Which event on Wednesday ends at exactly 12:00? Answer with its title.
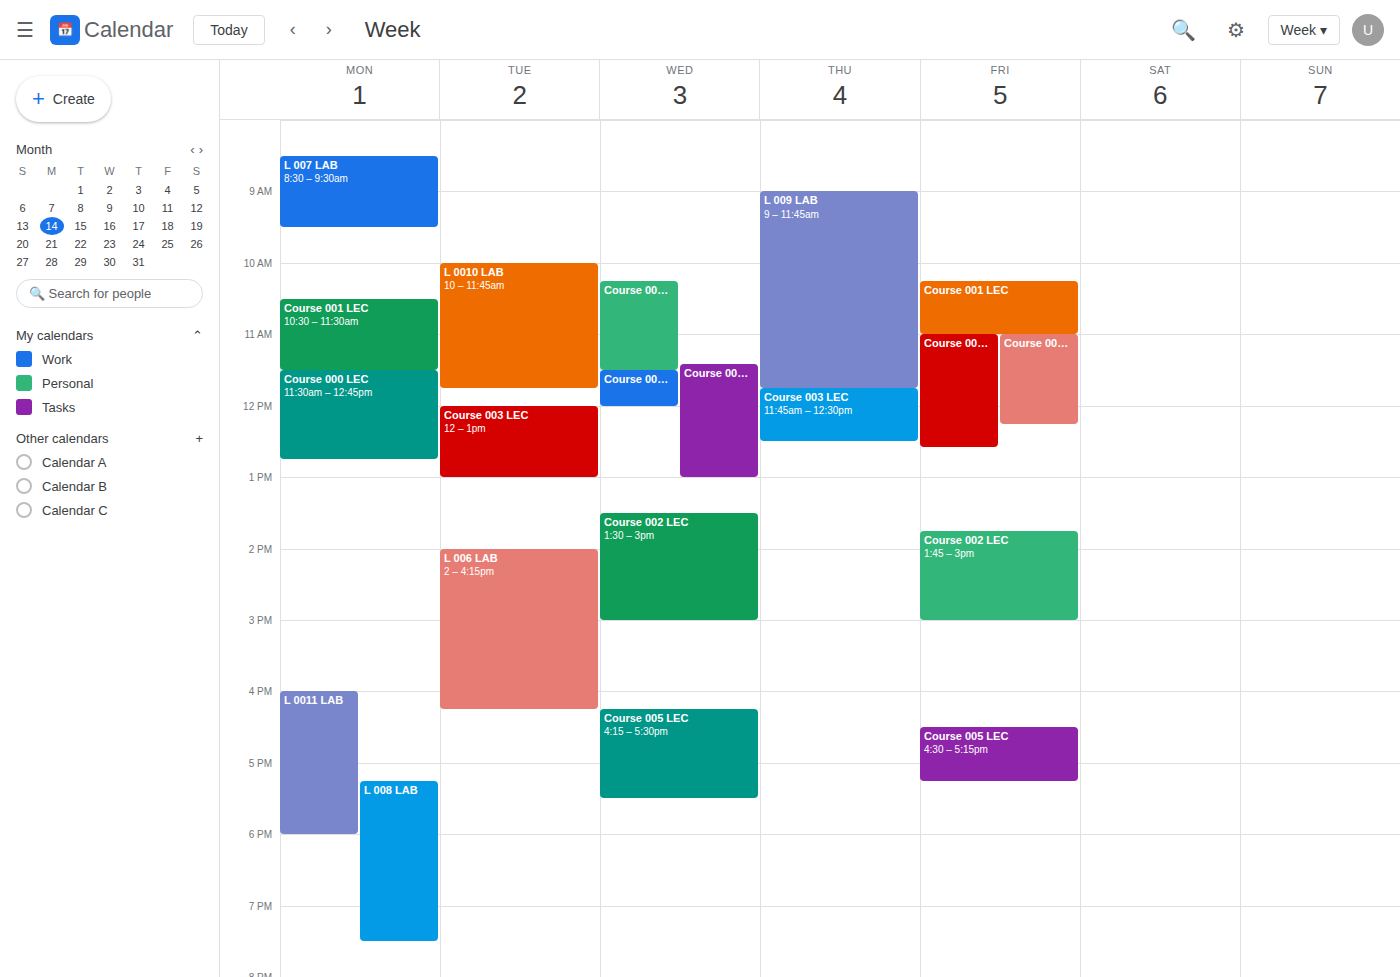
"Course 000 LEC"